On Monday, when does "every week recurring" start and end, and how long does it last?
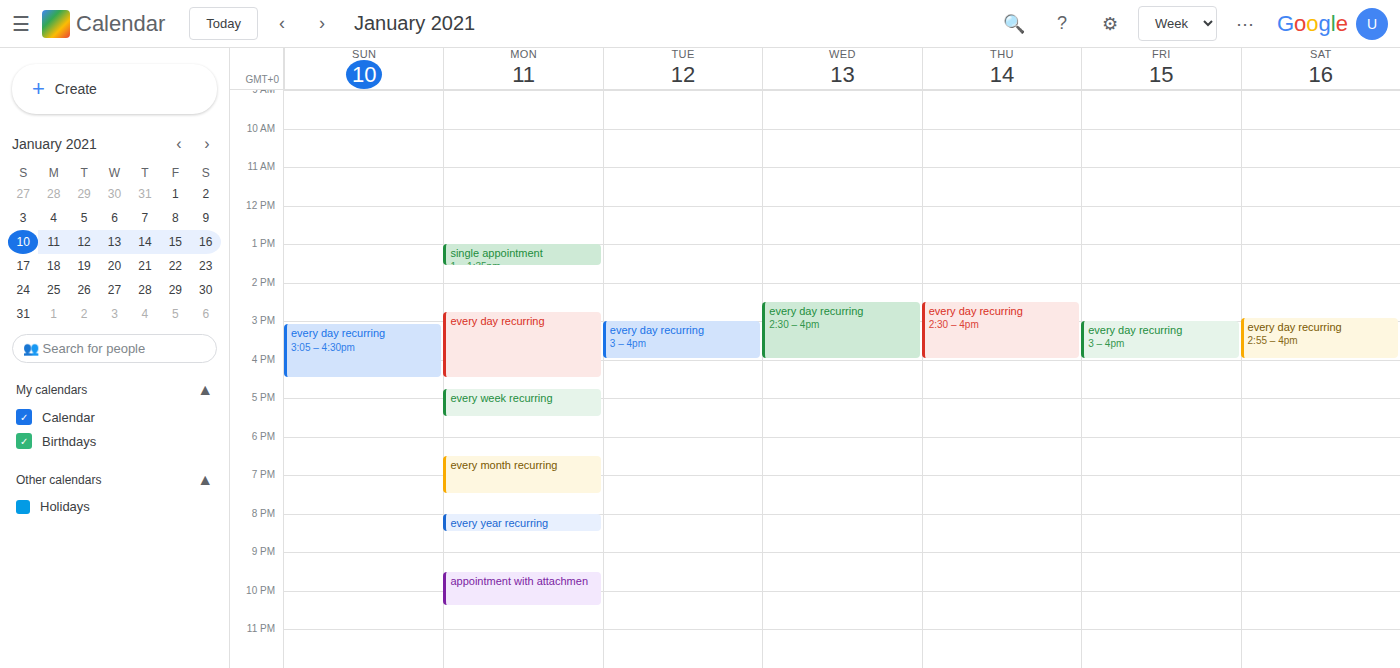
4:45 PM to 5:30 PM, 45 minutes